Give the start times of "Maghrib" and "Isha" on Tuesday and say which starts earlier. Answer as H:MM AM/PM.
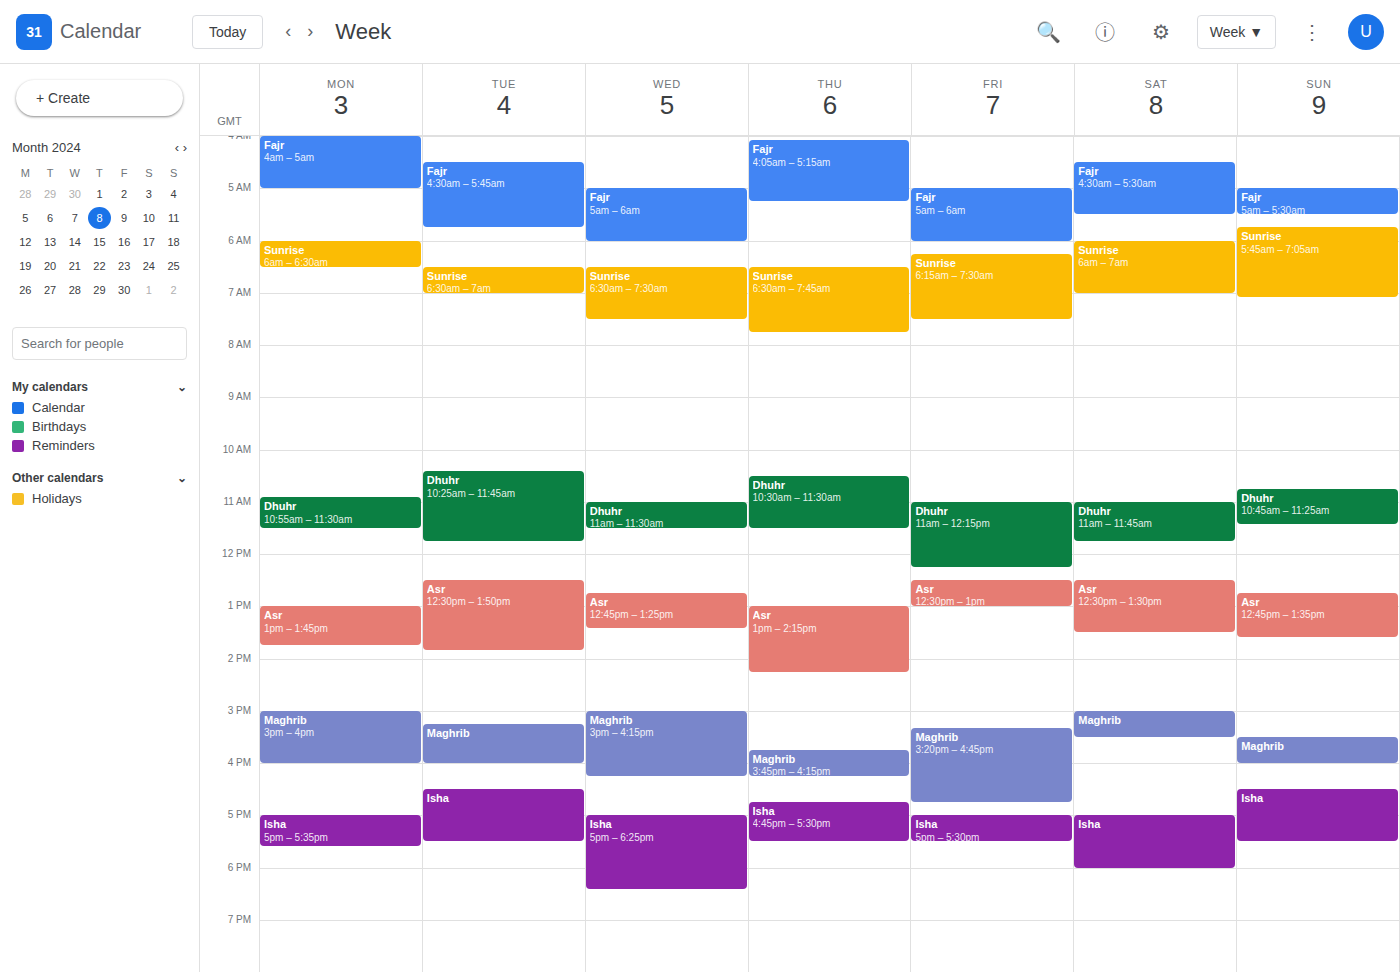
"Maghrib" 3:15 PM; "Isha" 4:30 PM.